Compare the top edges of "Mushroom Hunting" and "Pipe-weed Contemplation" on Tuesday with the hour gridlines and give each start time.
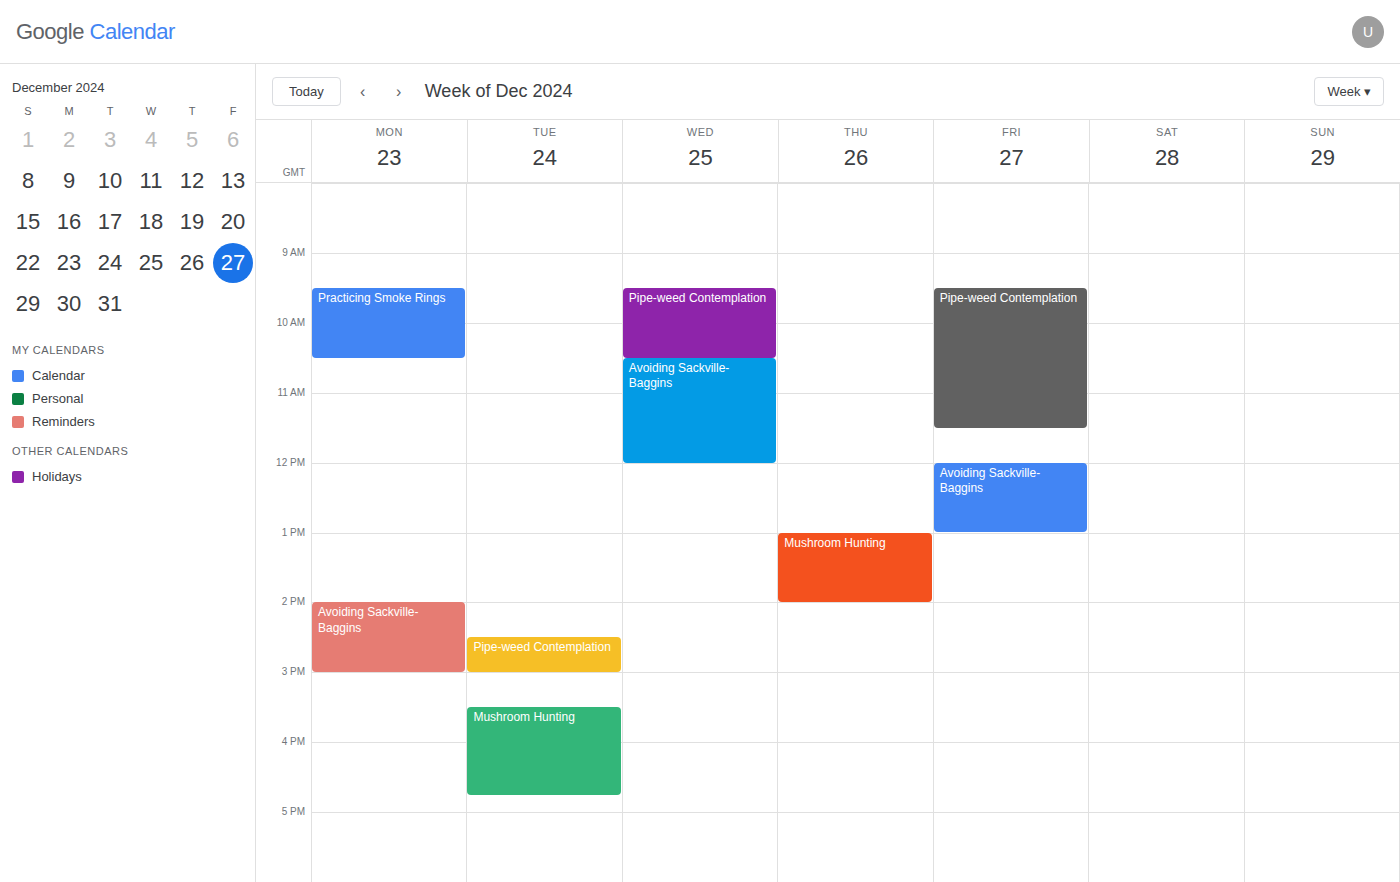
"Mushroom Hunting": 15:30, halfway between the 15:00 and 16:00 lines. "Pipe-weed Contemplation": 14:30, halfway between the 14:00 and 15:00 lines.